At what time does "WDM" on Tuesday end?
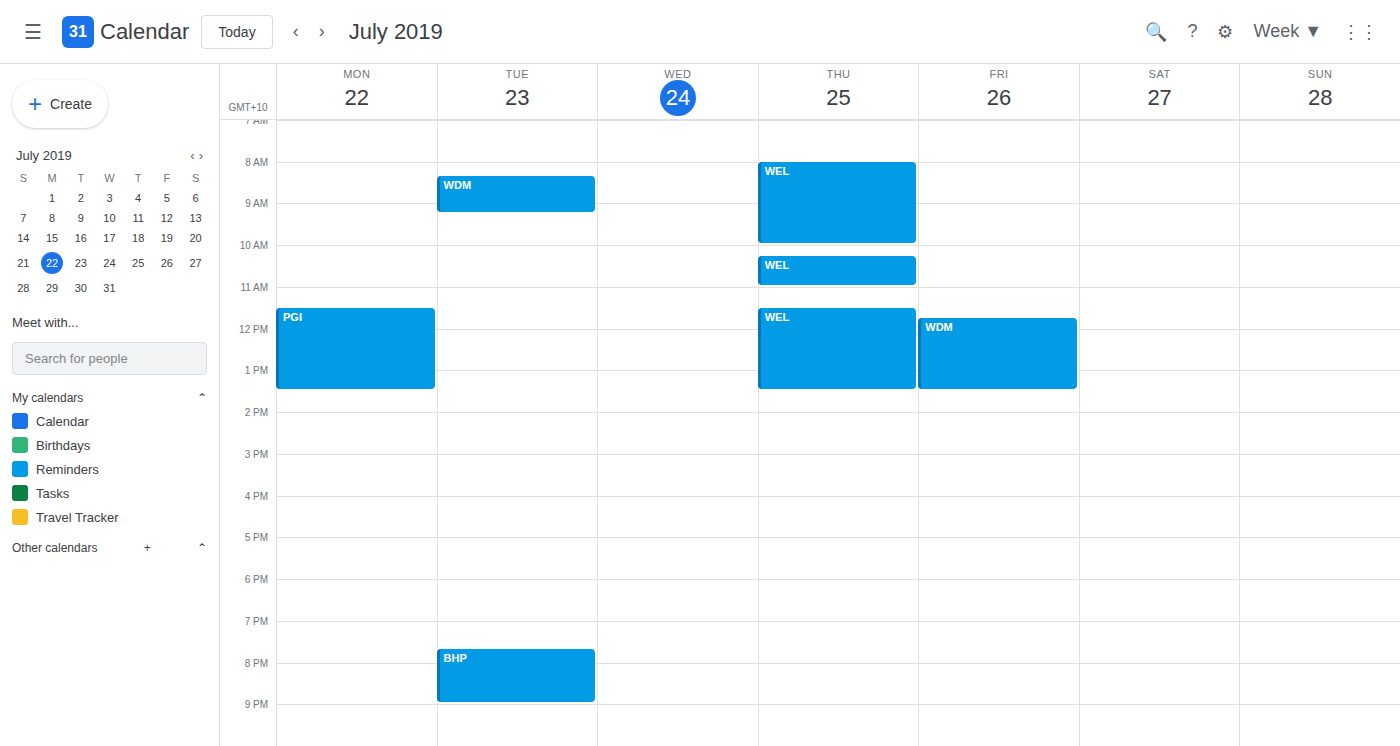
9:15 AM